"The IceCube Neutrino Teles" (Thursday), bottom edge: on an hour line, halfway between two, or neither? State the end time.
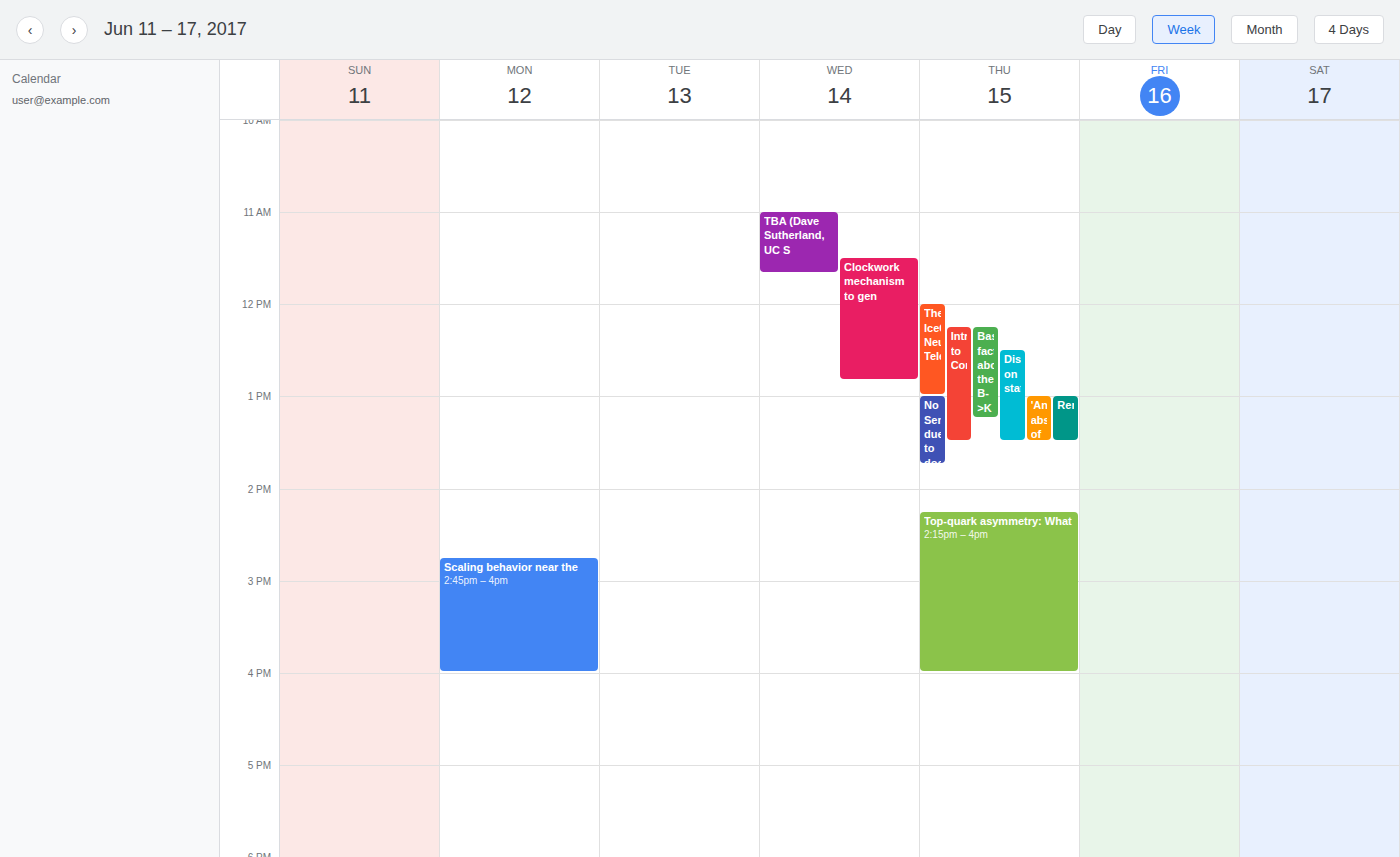
1:00 PM -- exactly on the 1 PM line.